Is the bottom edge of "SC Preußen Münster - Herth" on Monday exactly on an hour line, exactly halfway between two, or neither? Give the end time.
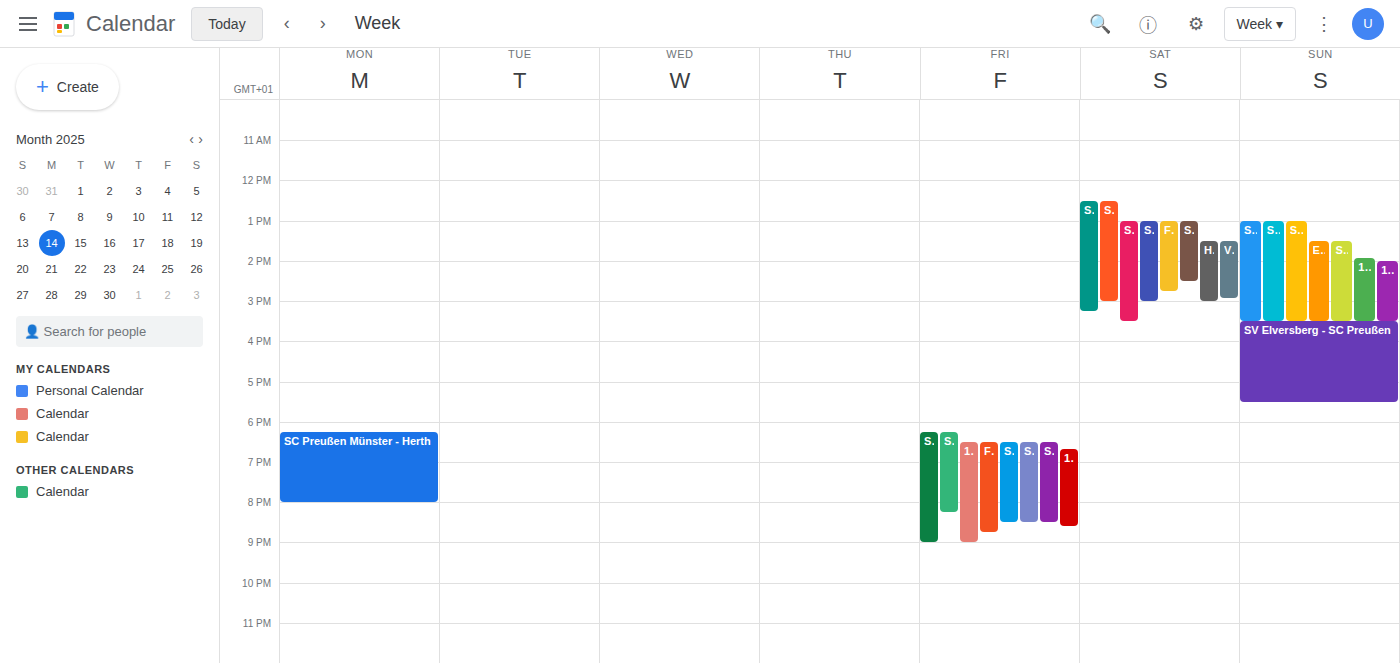
20:00 -- exactly on the 20:00 line.